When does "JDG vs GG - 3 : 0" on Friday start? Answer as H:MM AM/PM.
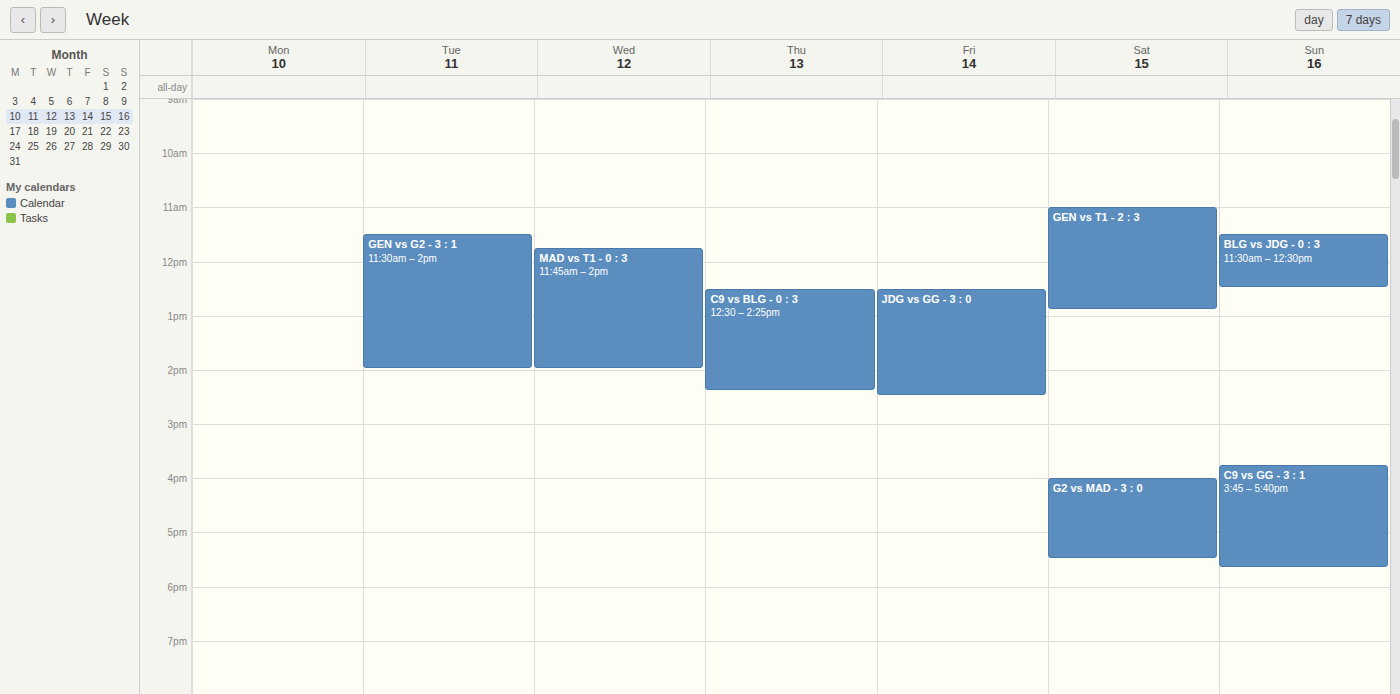
12:30 PM